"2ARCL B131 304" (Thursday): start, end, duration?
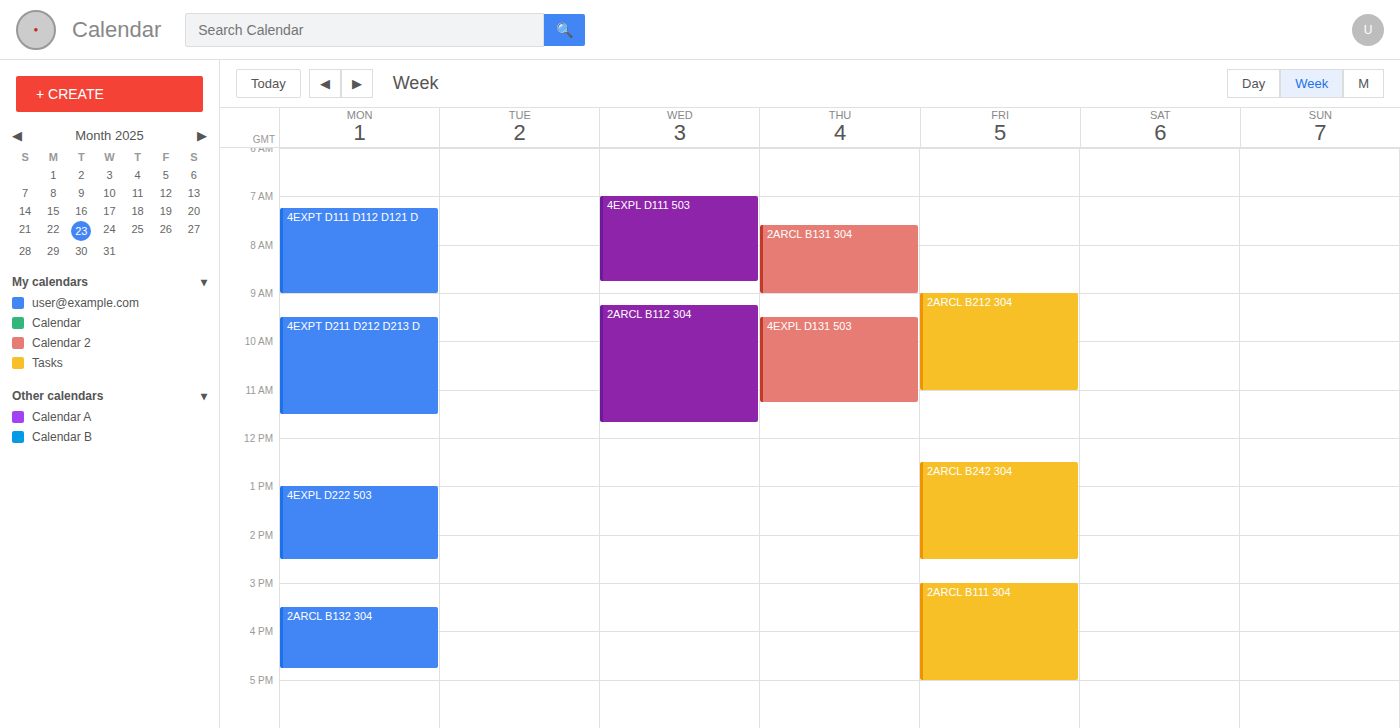
7:35 AM to 9:00 AM, 1 hour 25 minutes